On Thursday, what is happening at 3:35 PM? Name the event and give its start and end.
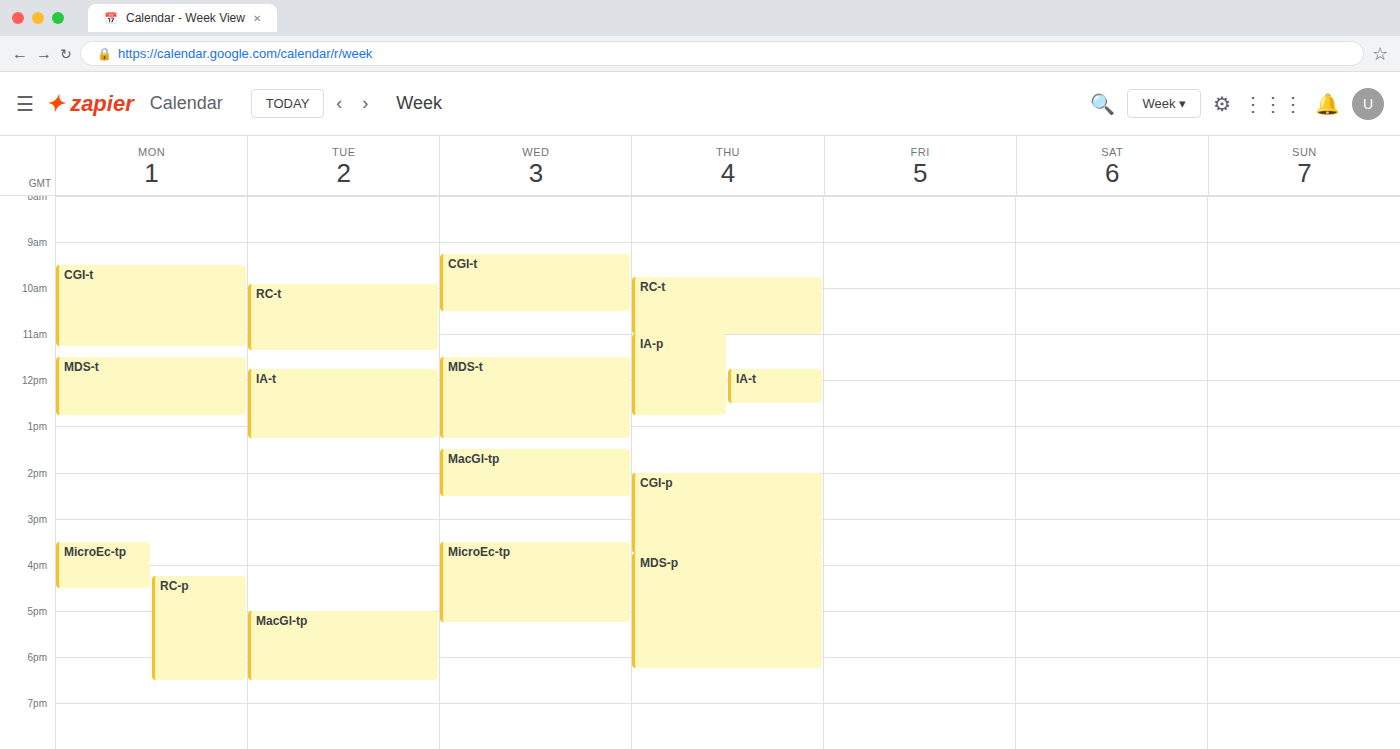
"CGI-p", 2:00 PM to 3:45 PM